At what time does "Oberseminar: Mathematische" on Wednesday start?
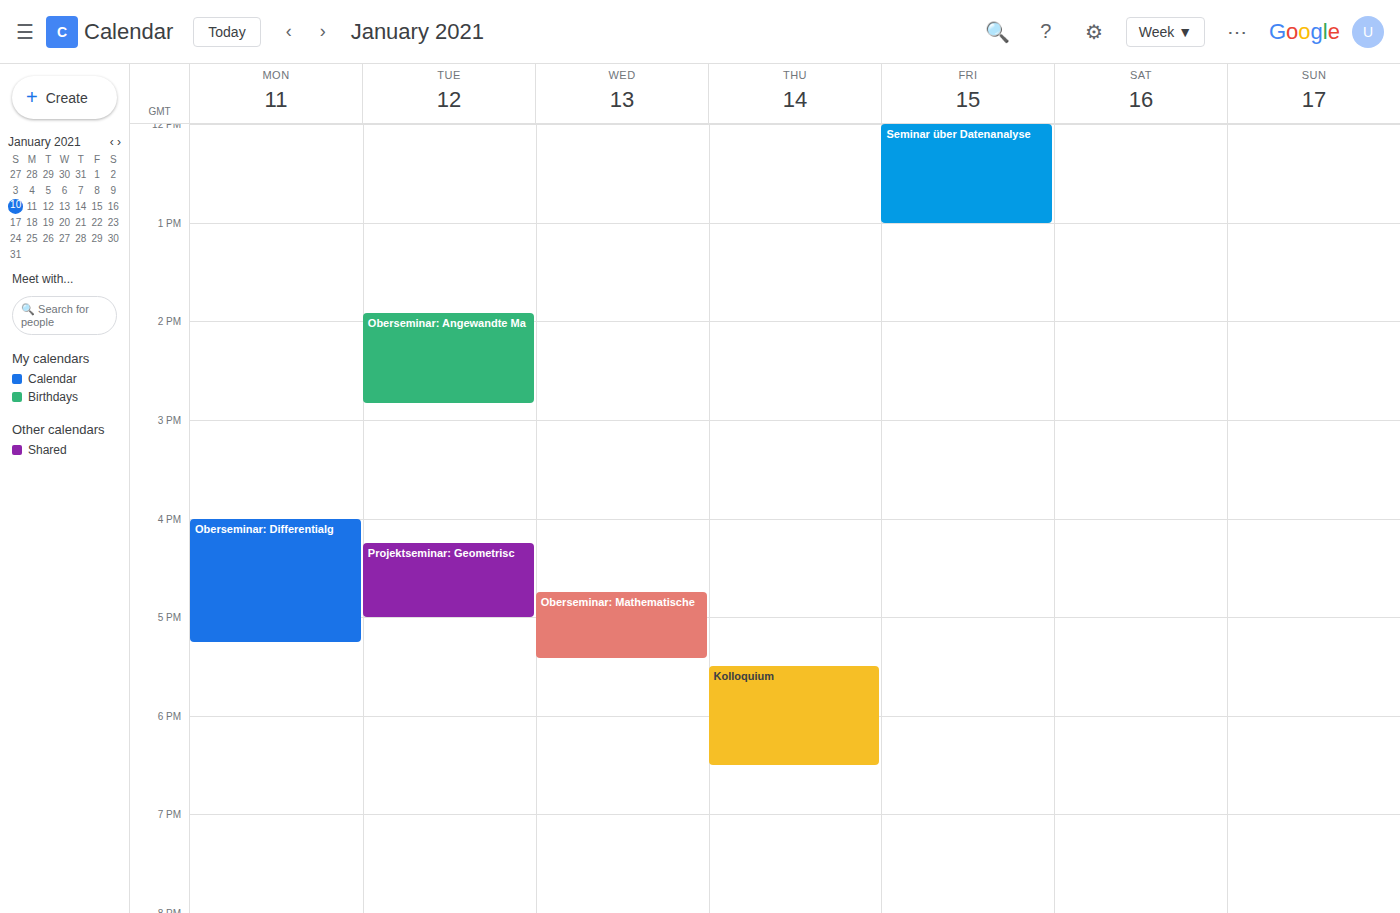
16:45